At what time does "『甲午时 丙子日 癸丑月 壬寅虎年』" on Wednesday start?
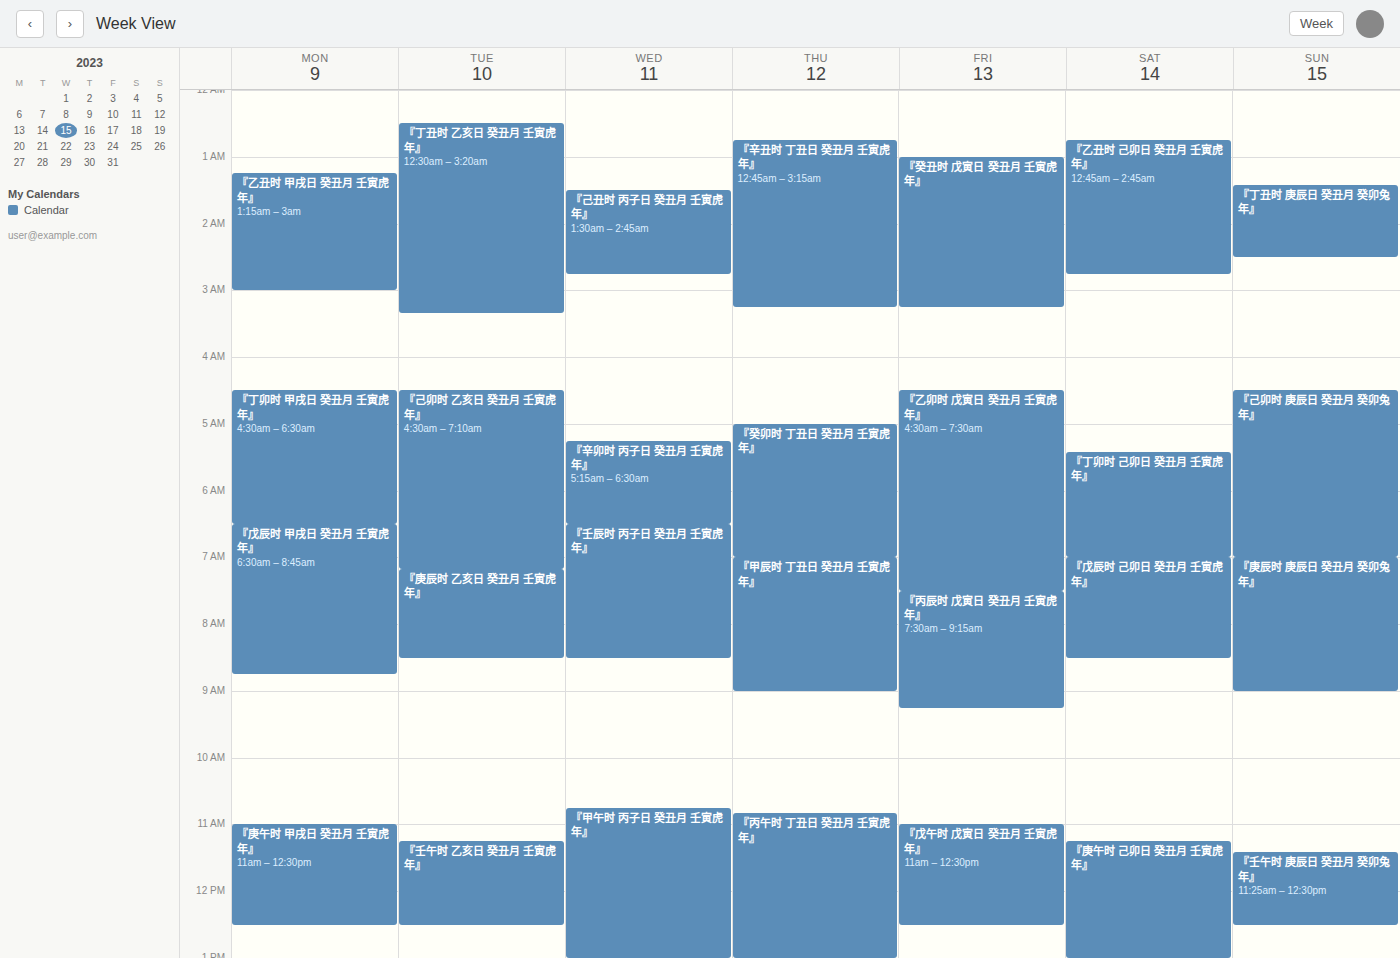
10:45 AM